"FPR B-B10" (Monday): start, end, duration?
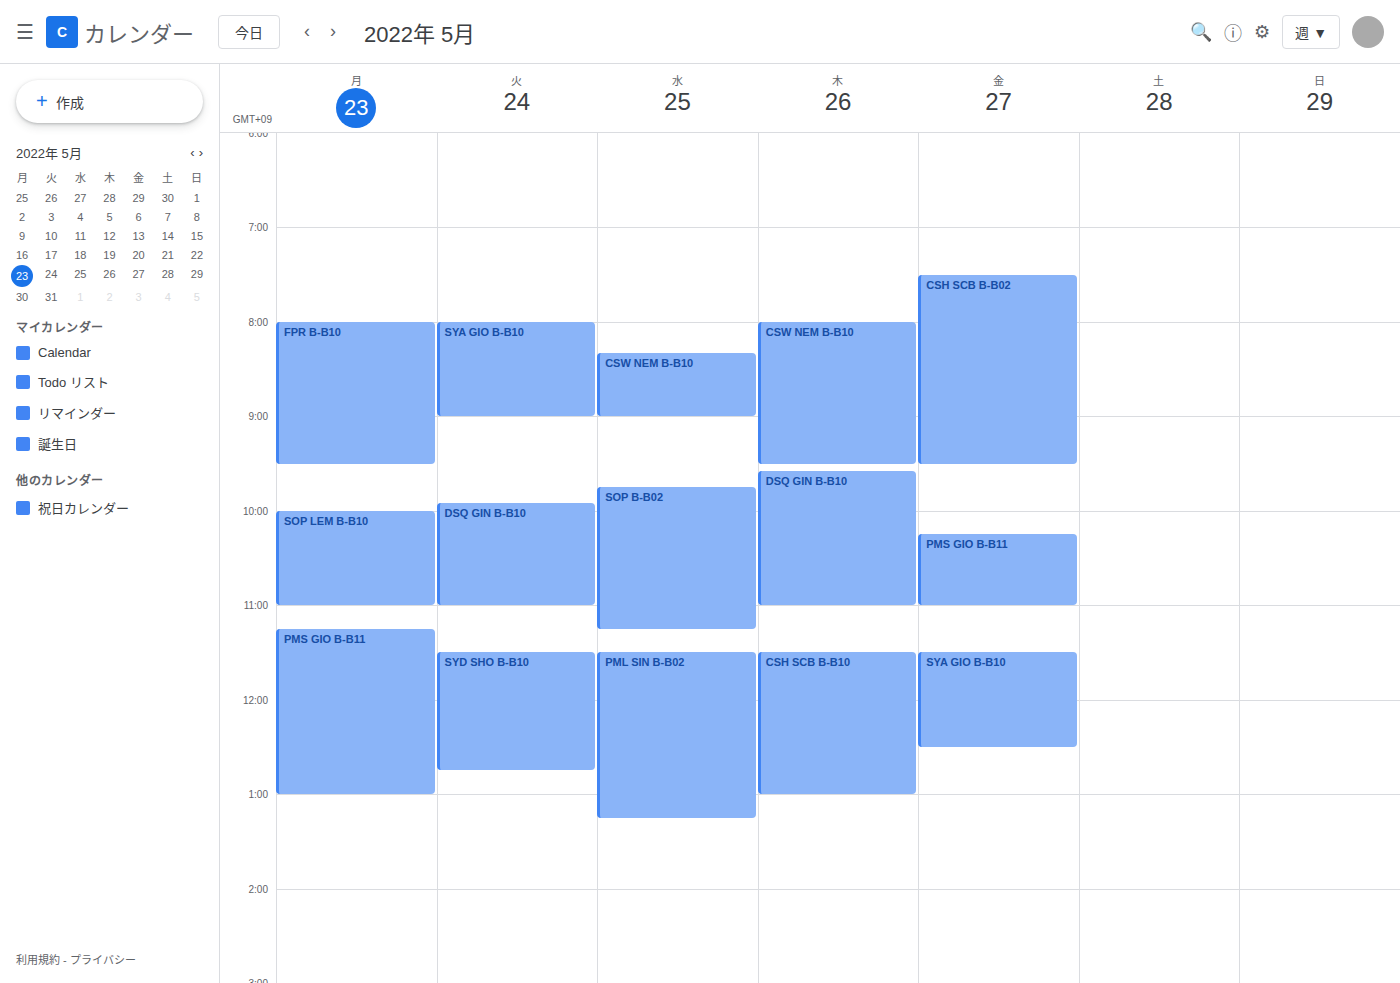
8:00 AM to 9:30 AM, 1 hour 30 minutes